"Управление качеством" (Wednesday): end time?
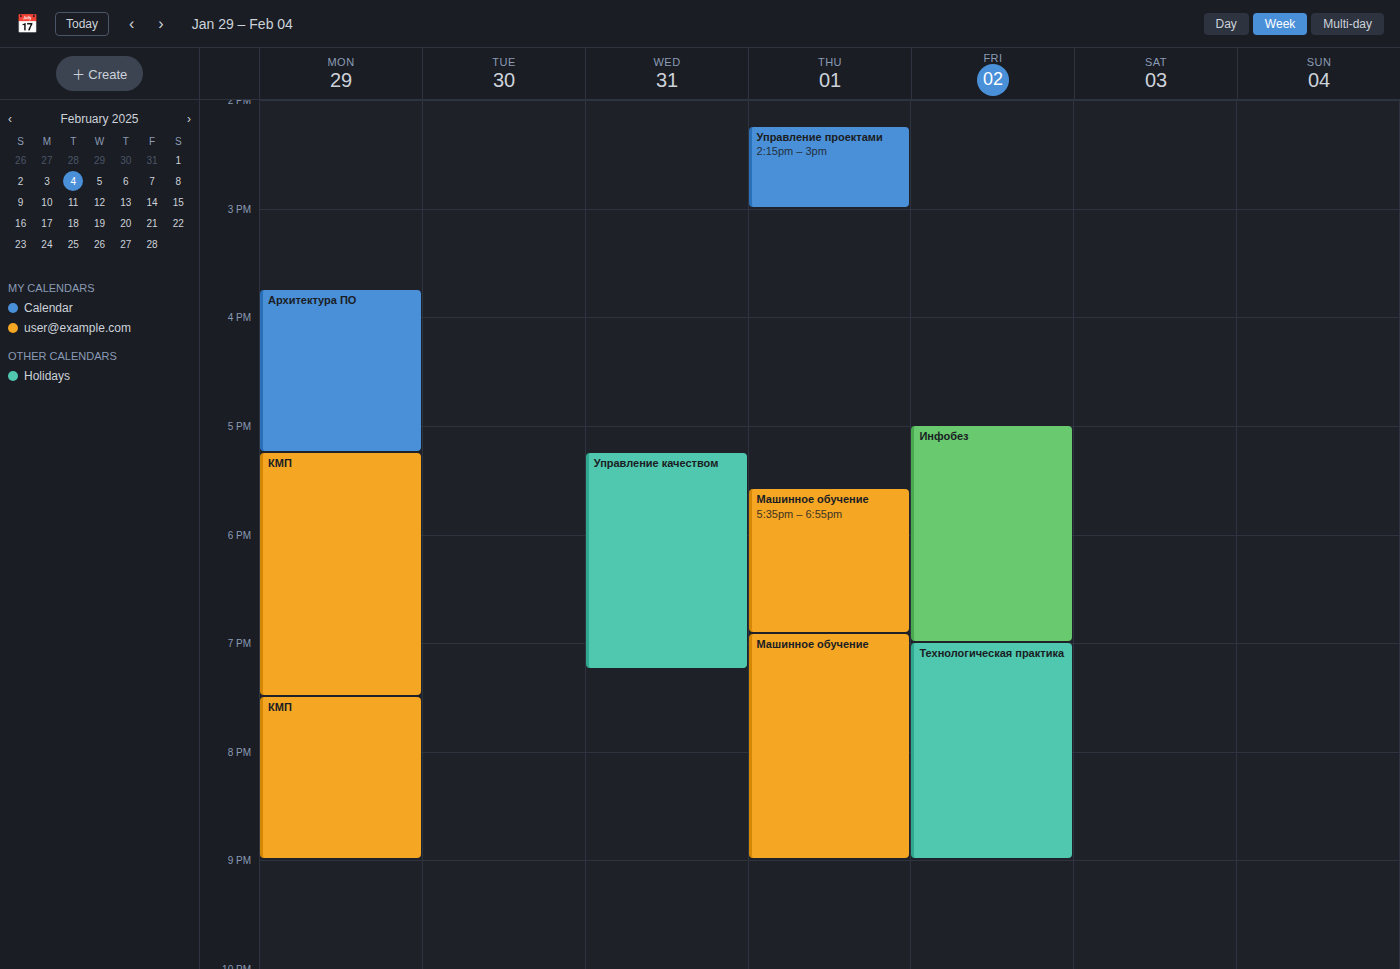
7:15 PM